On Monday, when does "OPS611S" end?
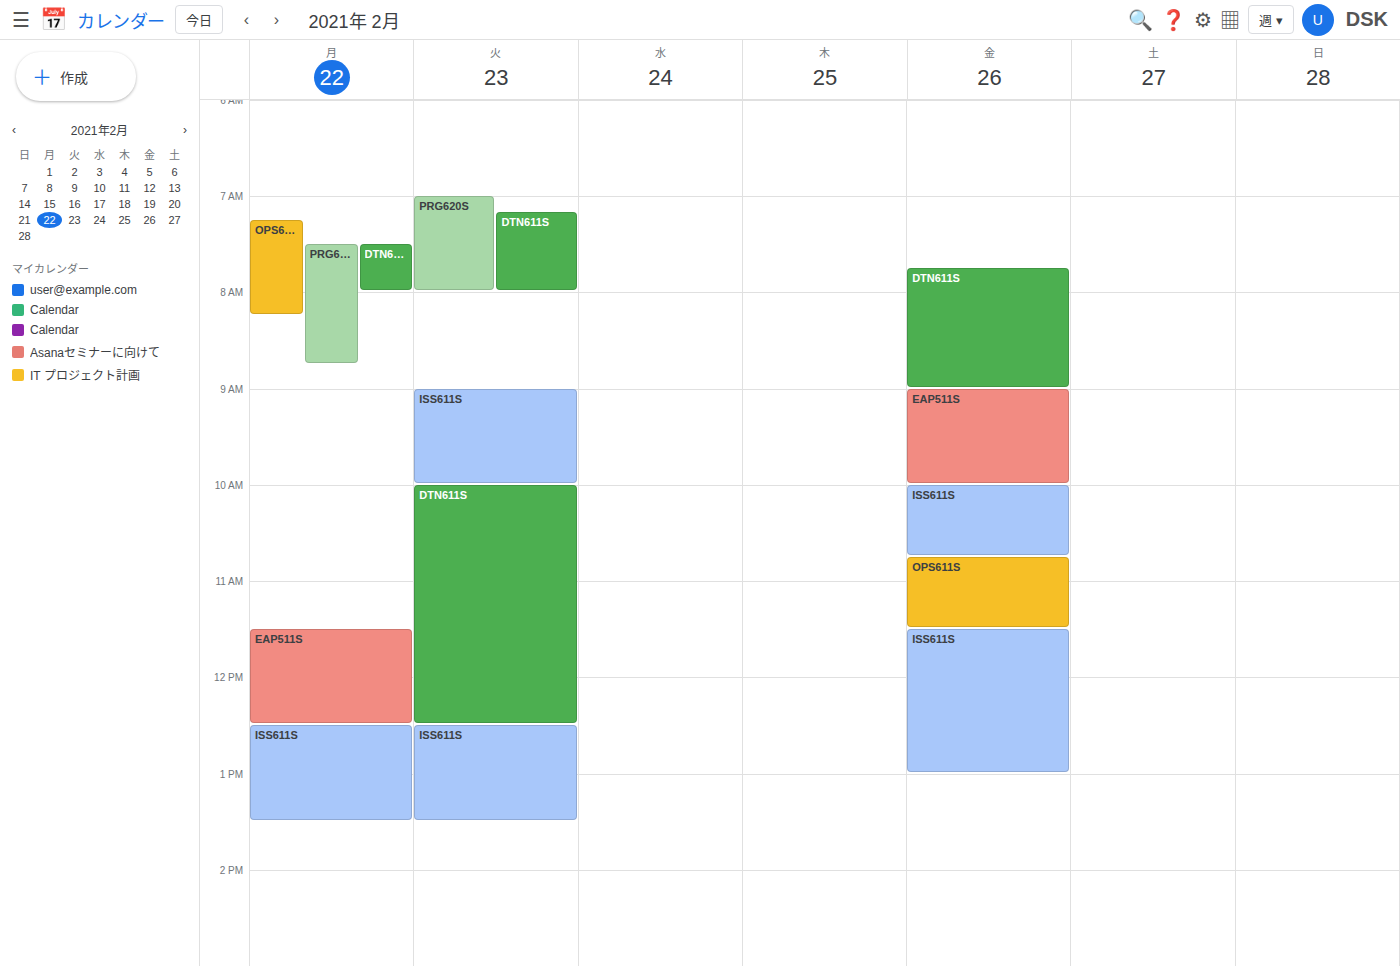
8:15 AM